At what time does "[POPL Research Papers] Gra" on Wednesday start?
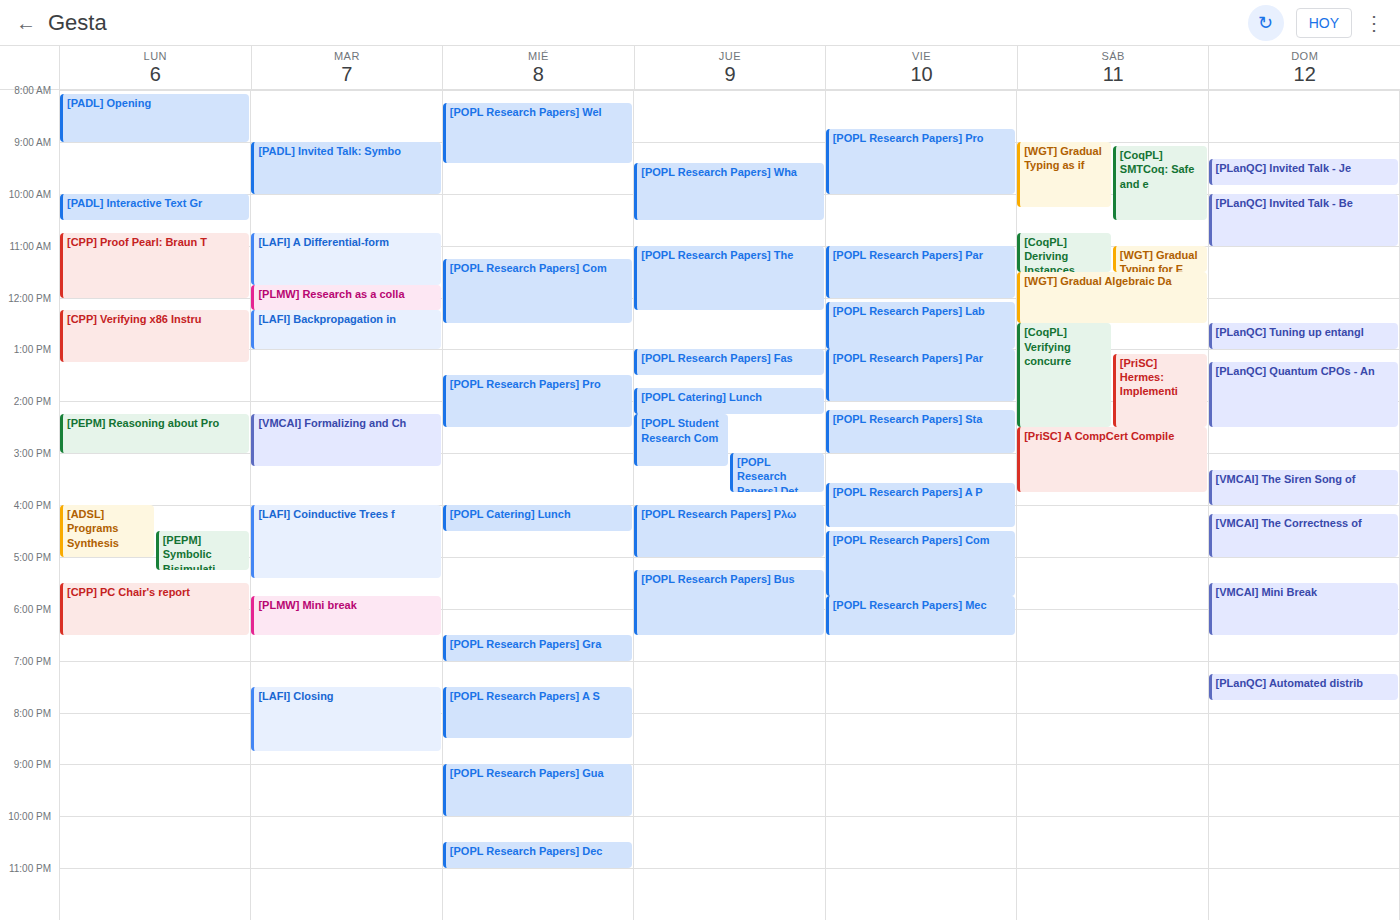
6:30 PM